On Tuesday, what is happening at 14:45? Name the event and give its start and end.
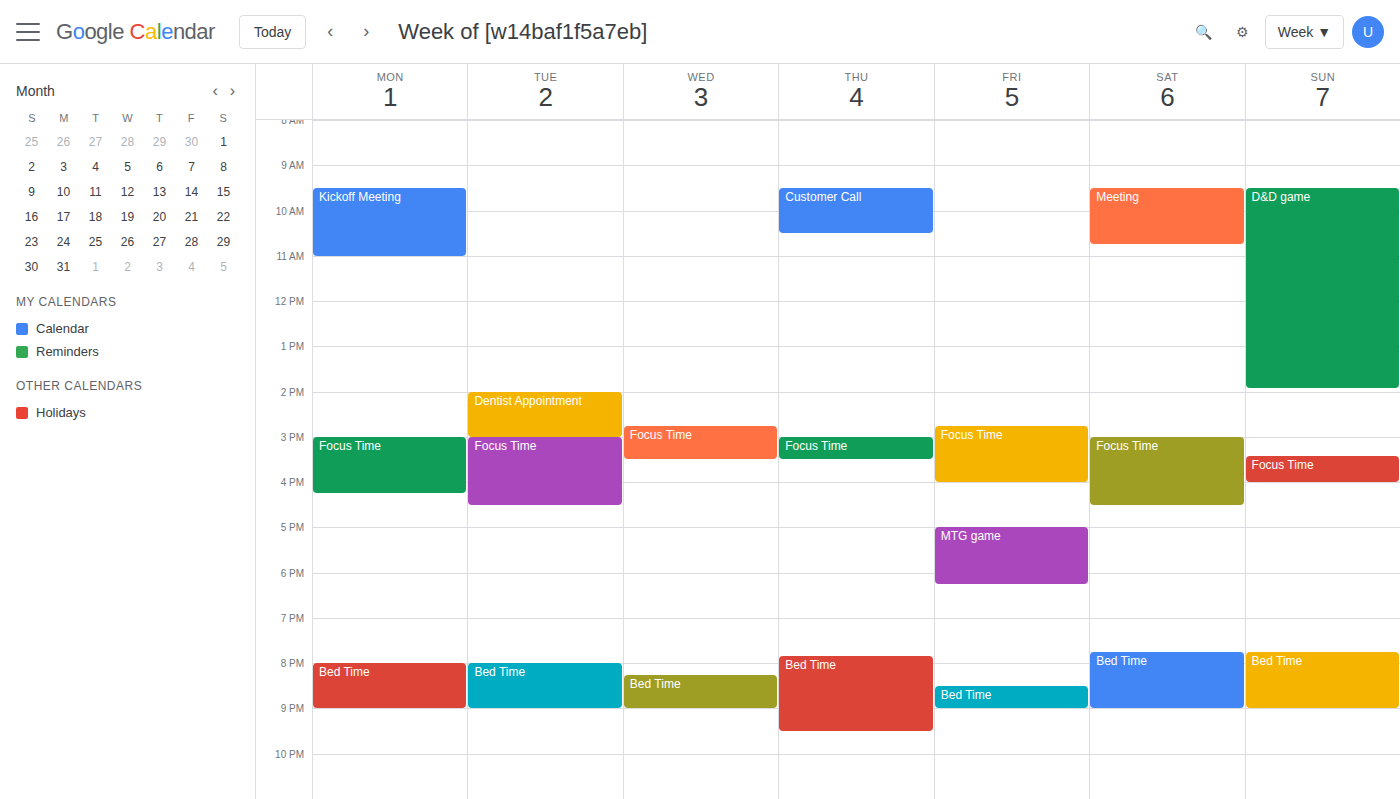
"Dentist Appointment", 14:00 to 15:00